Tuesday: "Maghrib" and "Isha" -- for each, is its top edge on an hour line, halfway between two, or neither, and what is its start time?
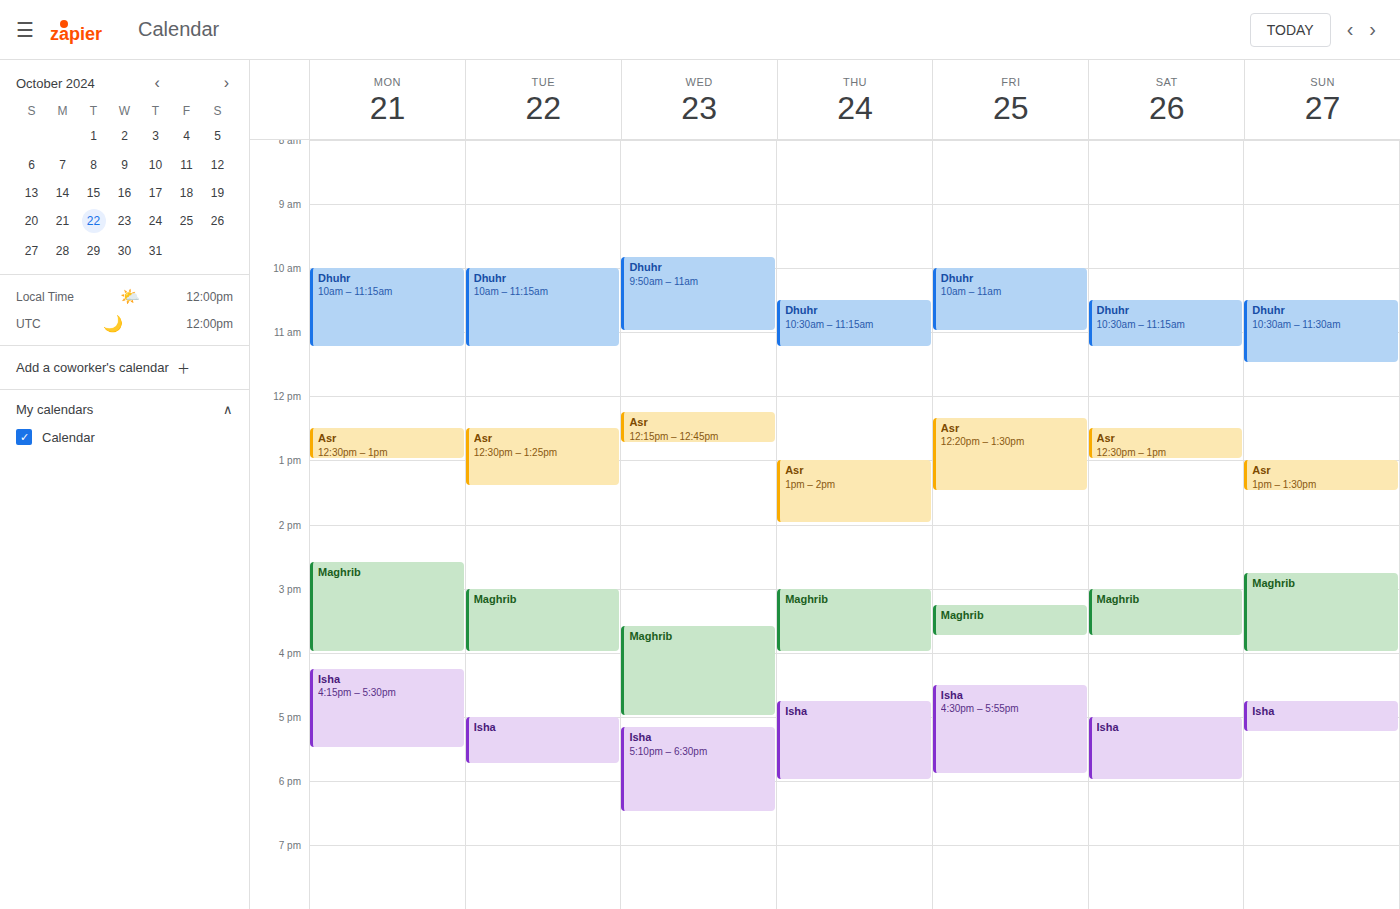
"Maghrib": 15:00, exactly on the 15:00 line. "Isha": 17:00, exactly on the 17:00 line.